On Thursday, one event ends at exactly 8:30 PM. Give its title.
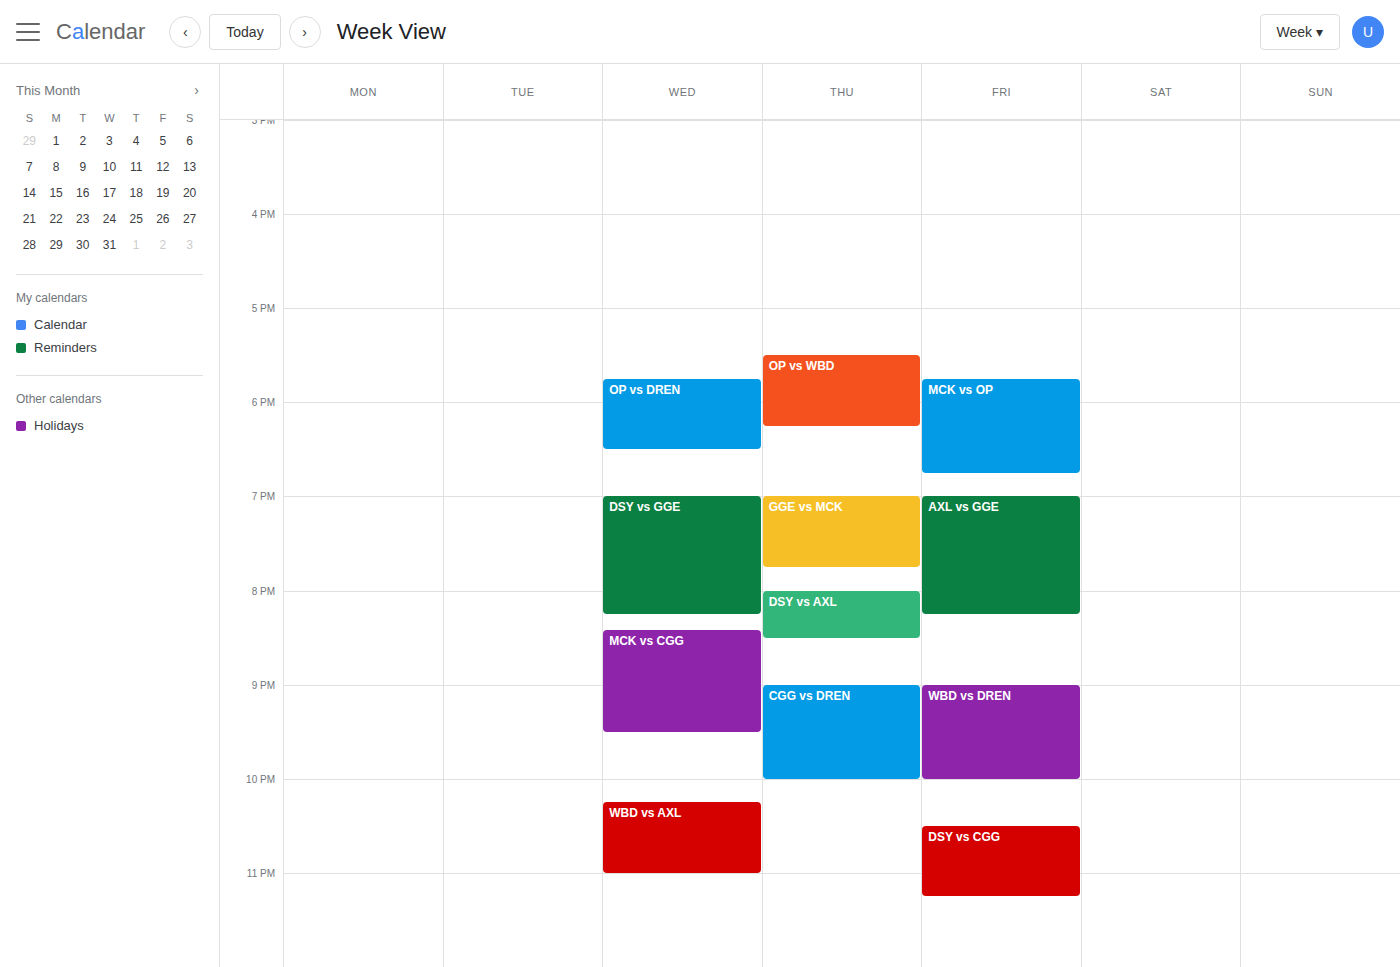
"DSY vs AXL"